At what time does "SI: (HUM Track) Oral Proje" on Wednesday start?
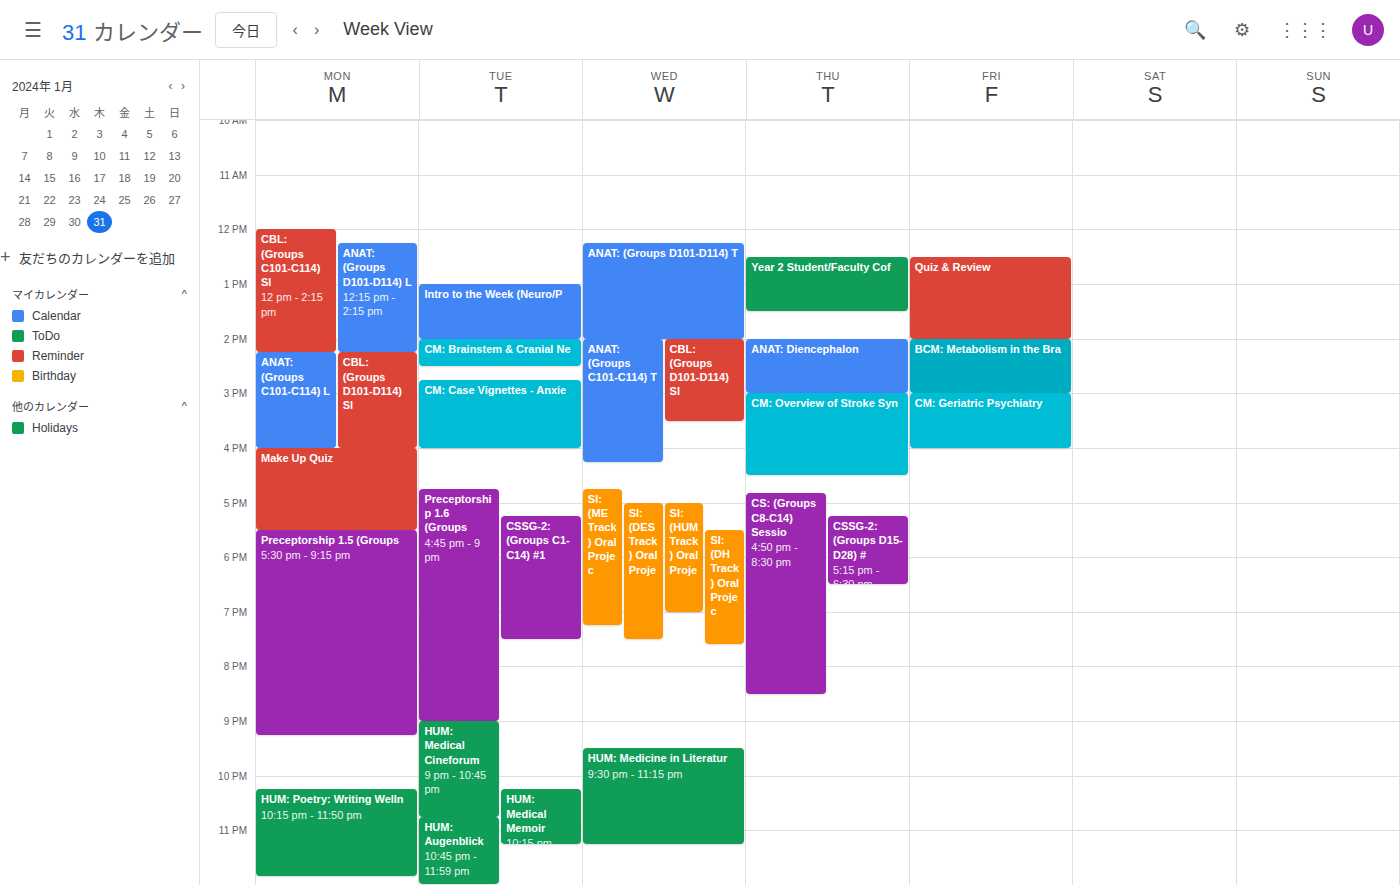
17:00